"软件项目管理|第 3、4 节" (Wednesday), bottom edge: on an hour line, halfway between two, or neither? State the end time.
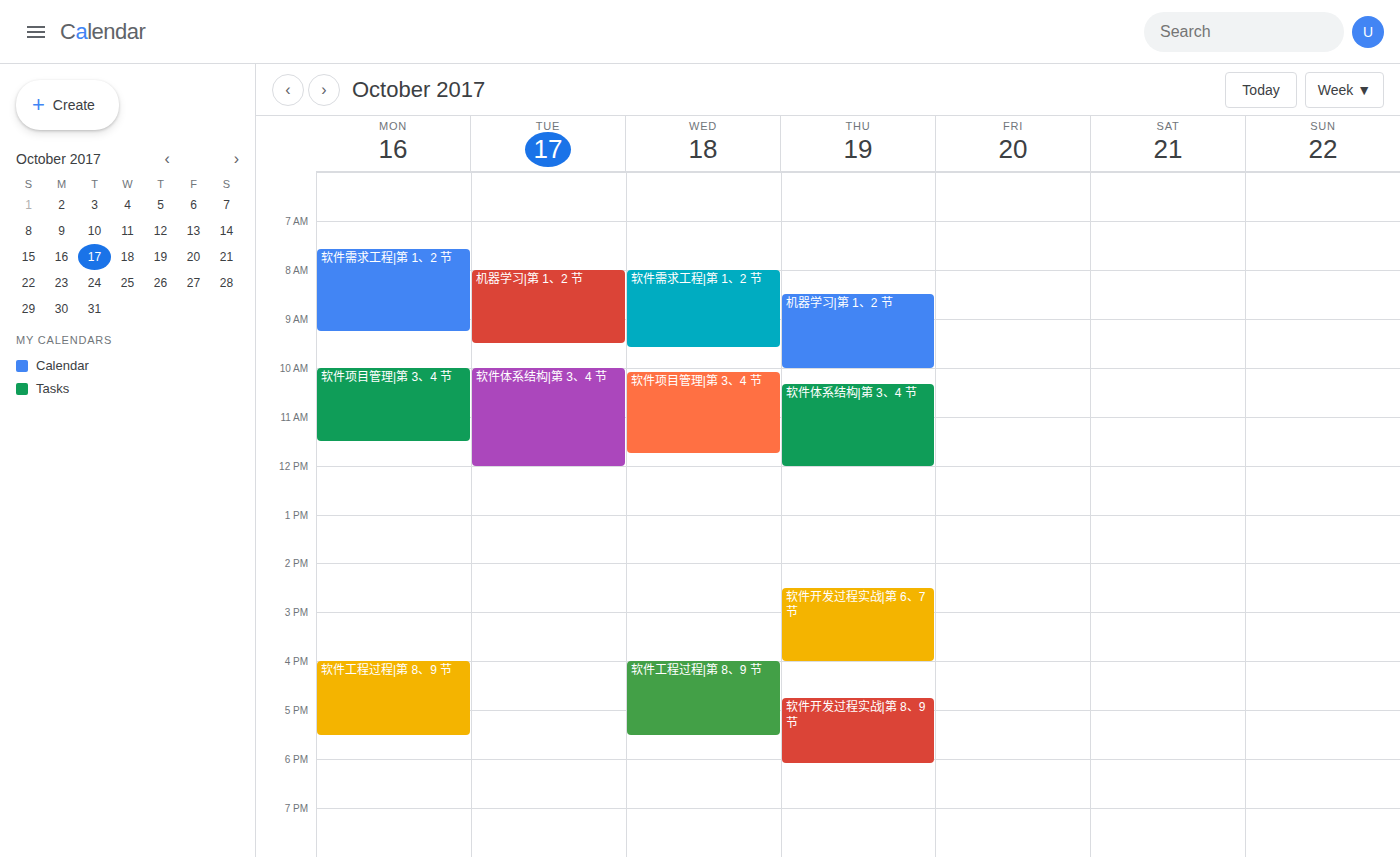
11:45 AM -- neither: three quarters of the way from the 11 AM line to the 12 PM line.